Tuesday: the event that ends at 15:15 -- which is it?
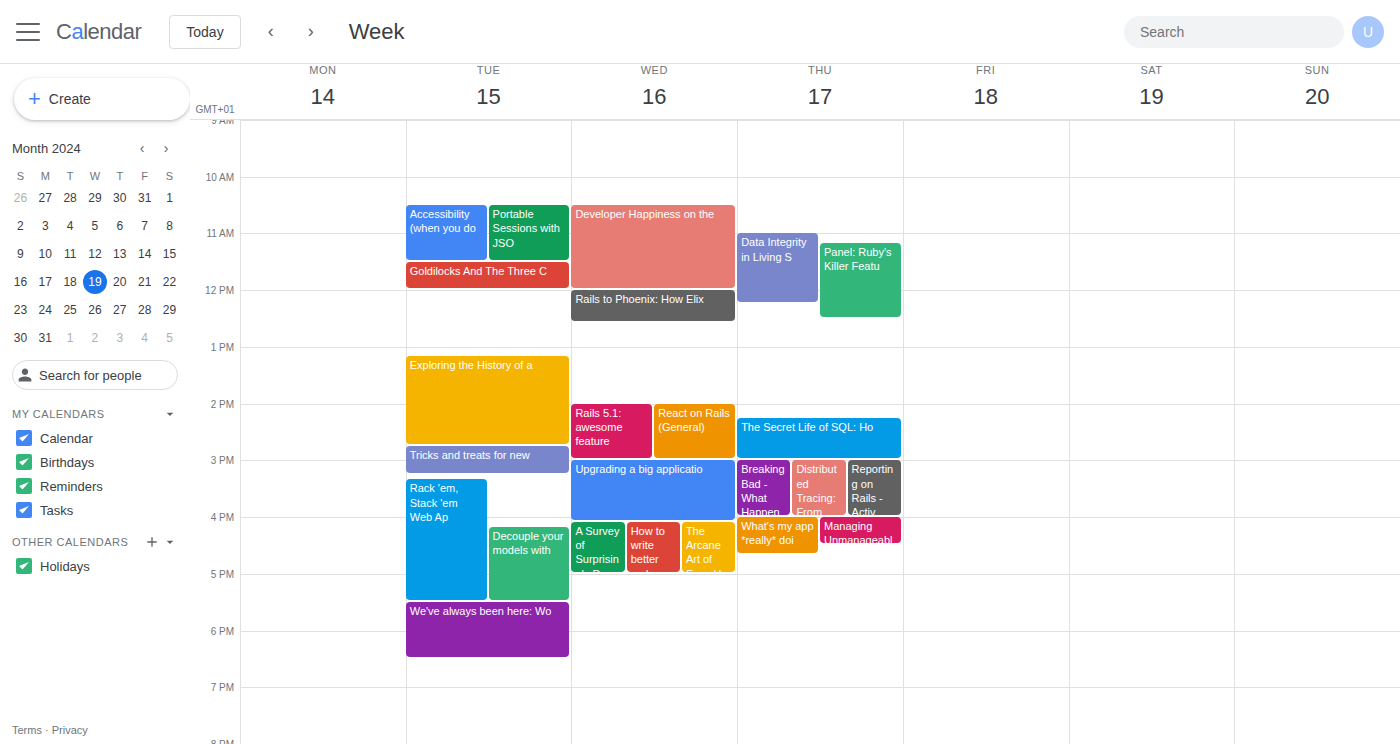
"Tricks and treats for new"